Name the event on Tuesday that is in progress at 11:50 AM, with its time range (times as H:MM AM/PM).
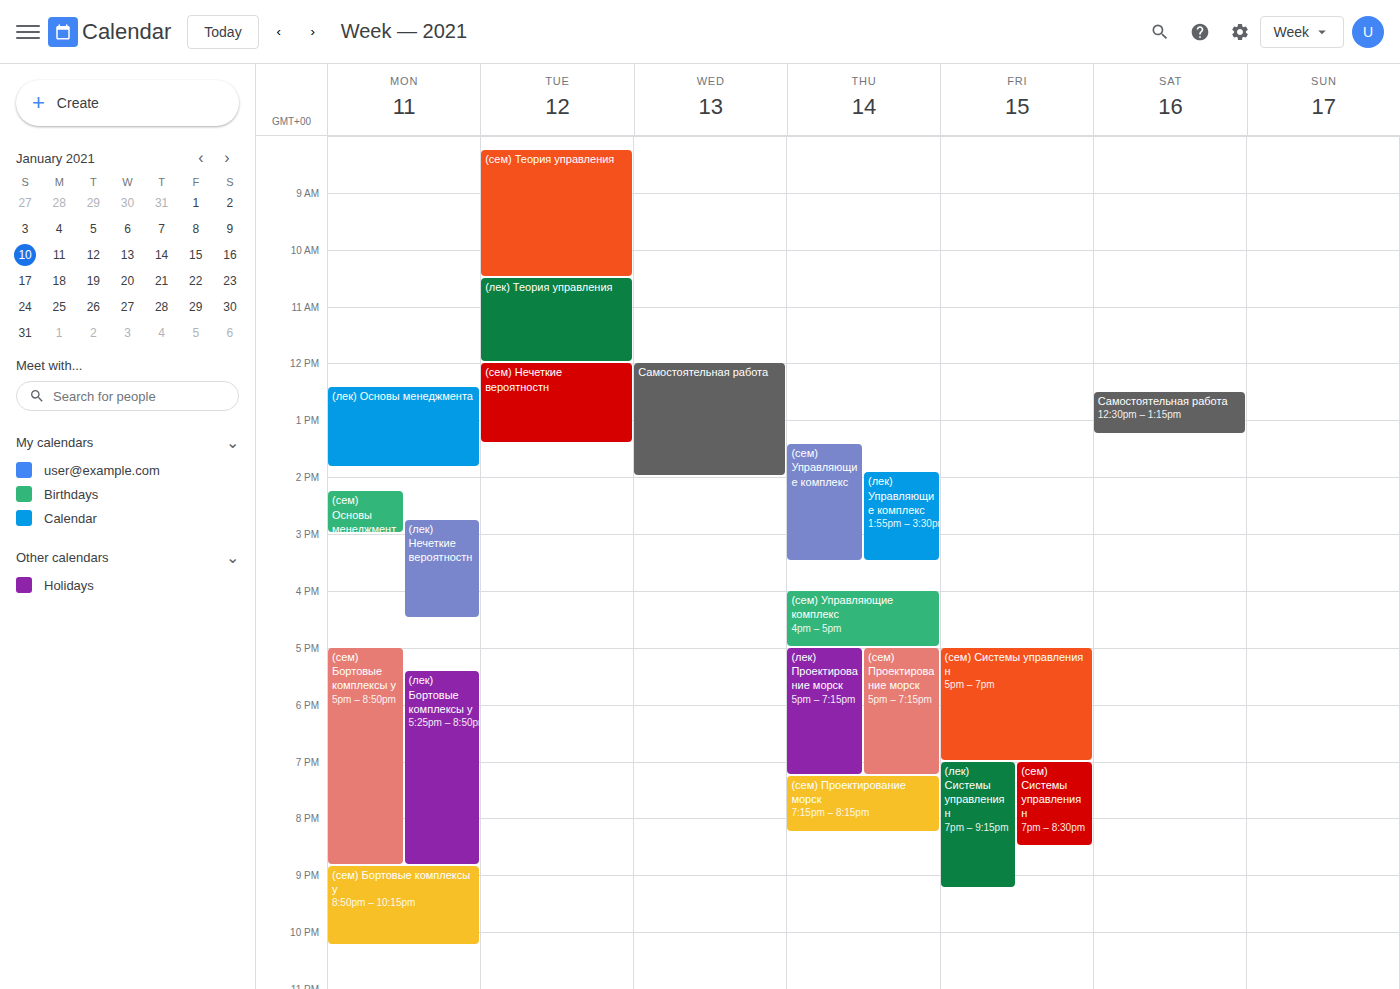
"(лек) Теория управления", 10:30 AM to 12:00 PM